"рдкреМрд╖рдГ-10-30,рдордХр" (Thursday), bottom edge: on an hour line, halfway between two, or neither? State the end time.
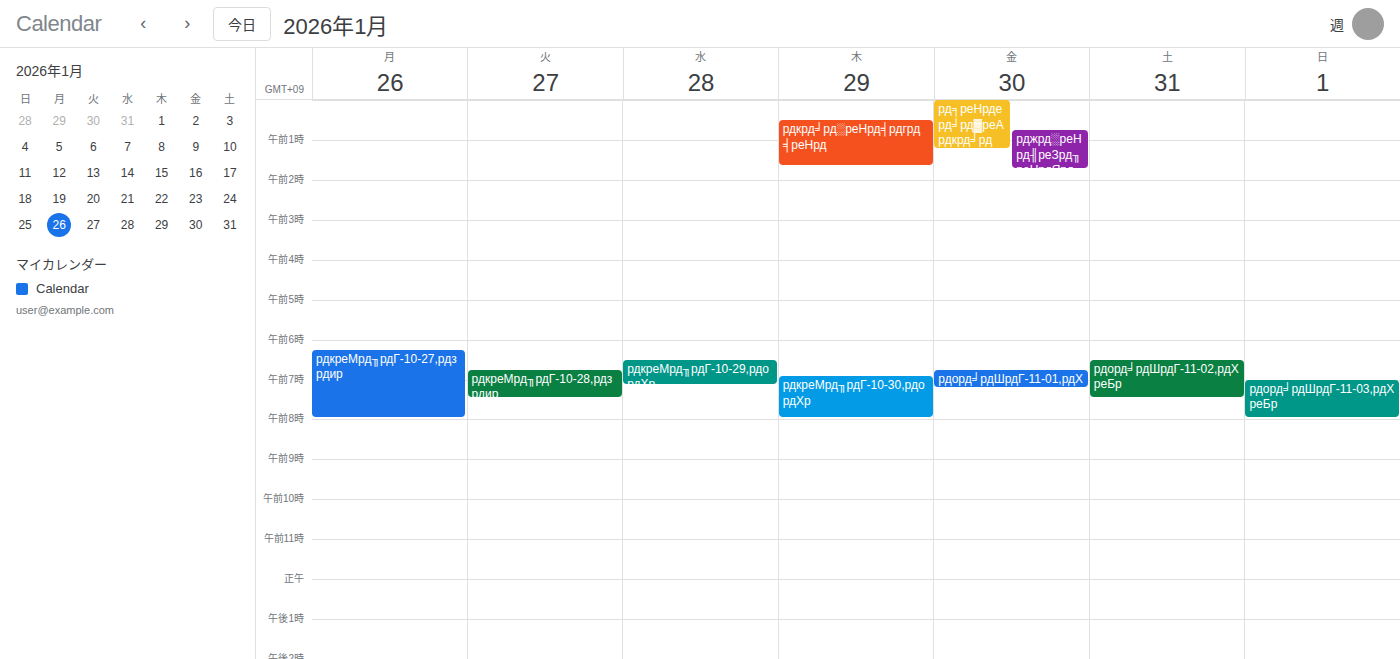
8:00 AM -- exactly on the 8 AM line.